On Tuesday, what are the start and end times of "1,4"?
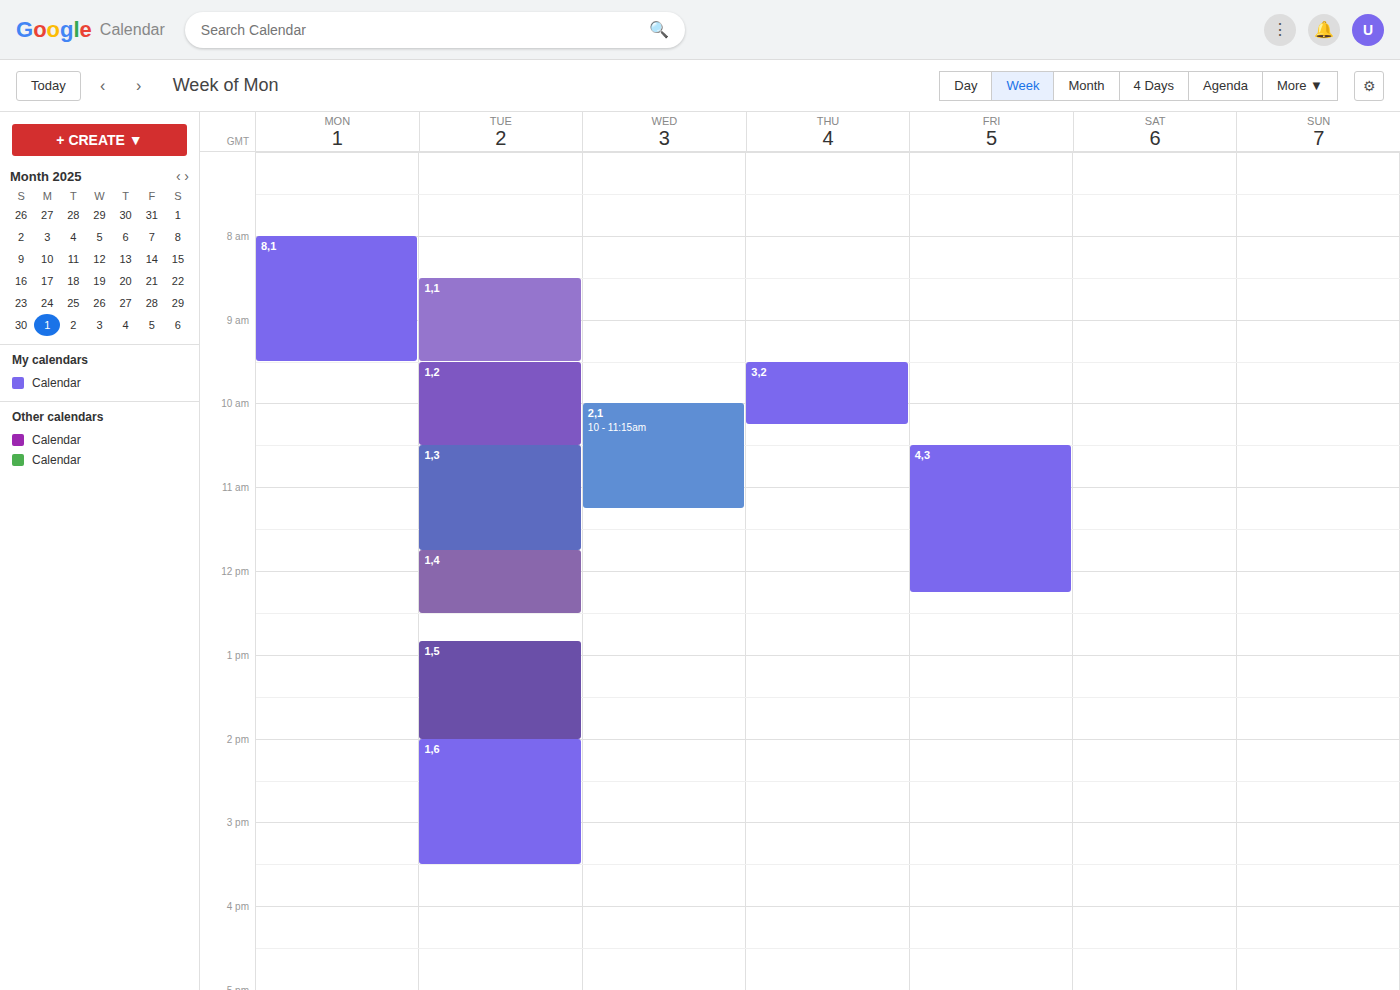
11:45 AM to 12:30 PM